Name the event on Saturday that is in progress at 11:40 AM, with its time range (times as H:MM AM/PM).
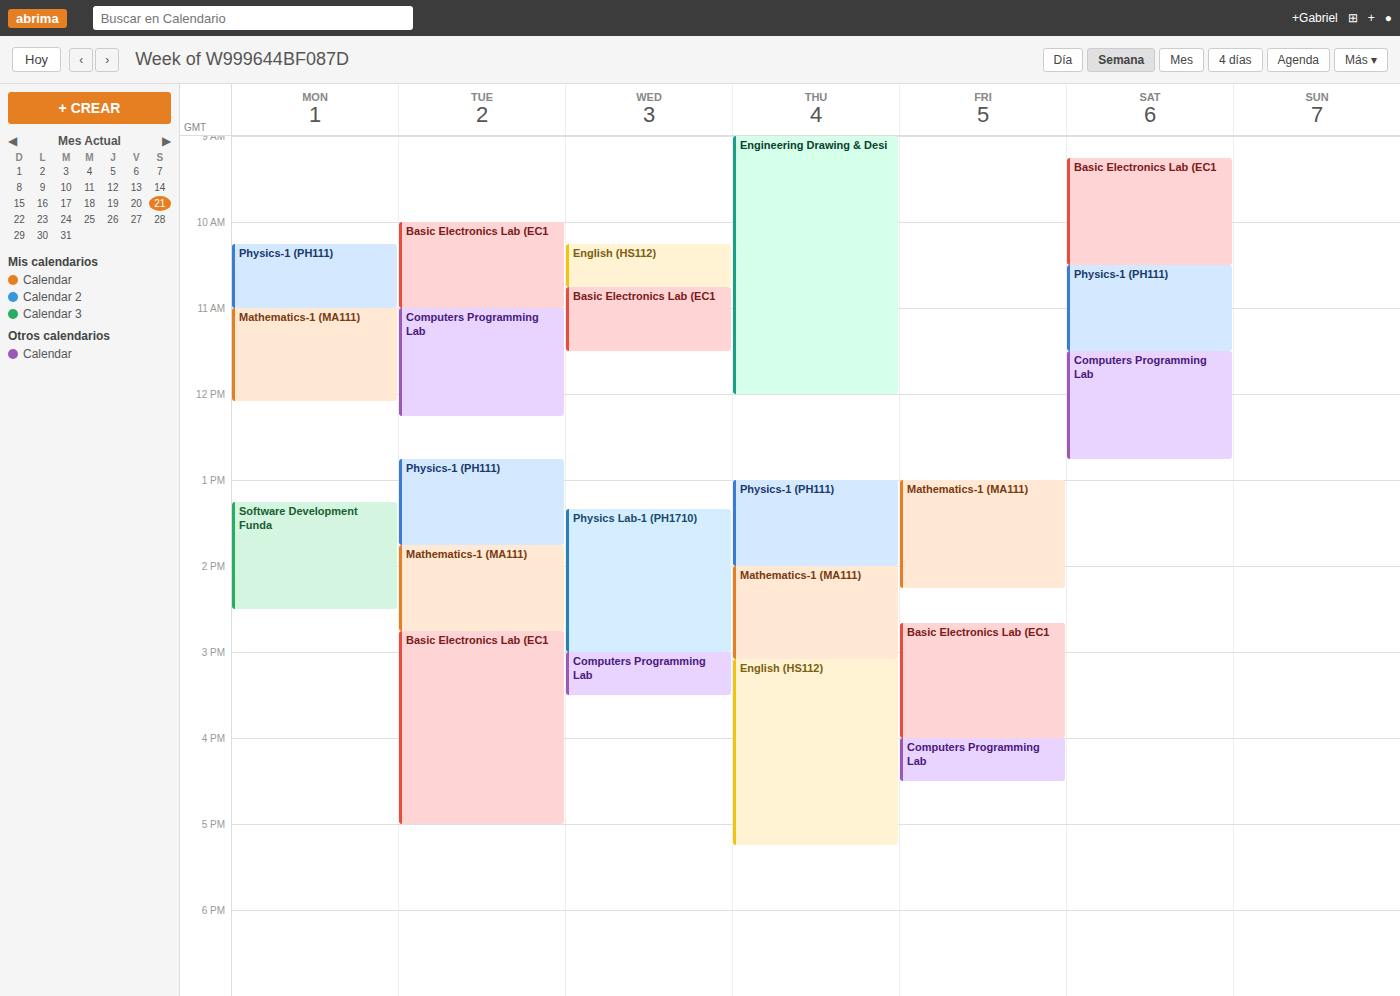
"Computers Programming Lab", 11:30 AM to 12:45 PM